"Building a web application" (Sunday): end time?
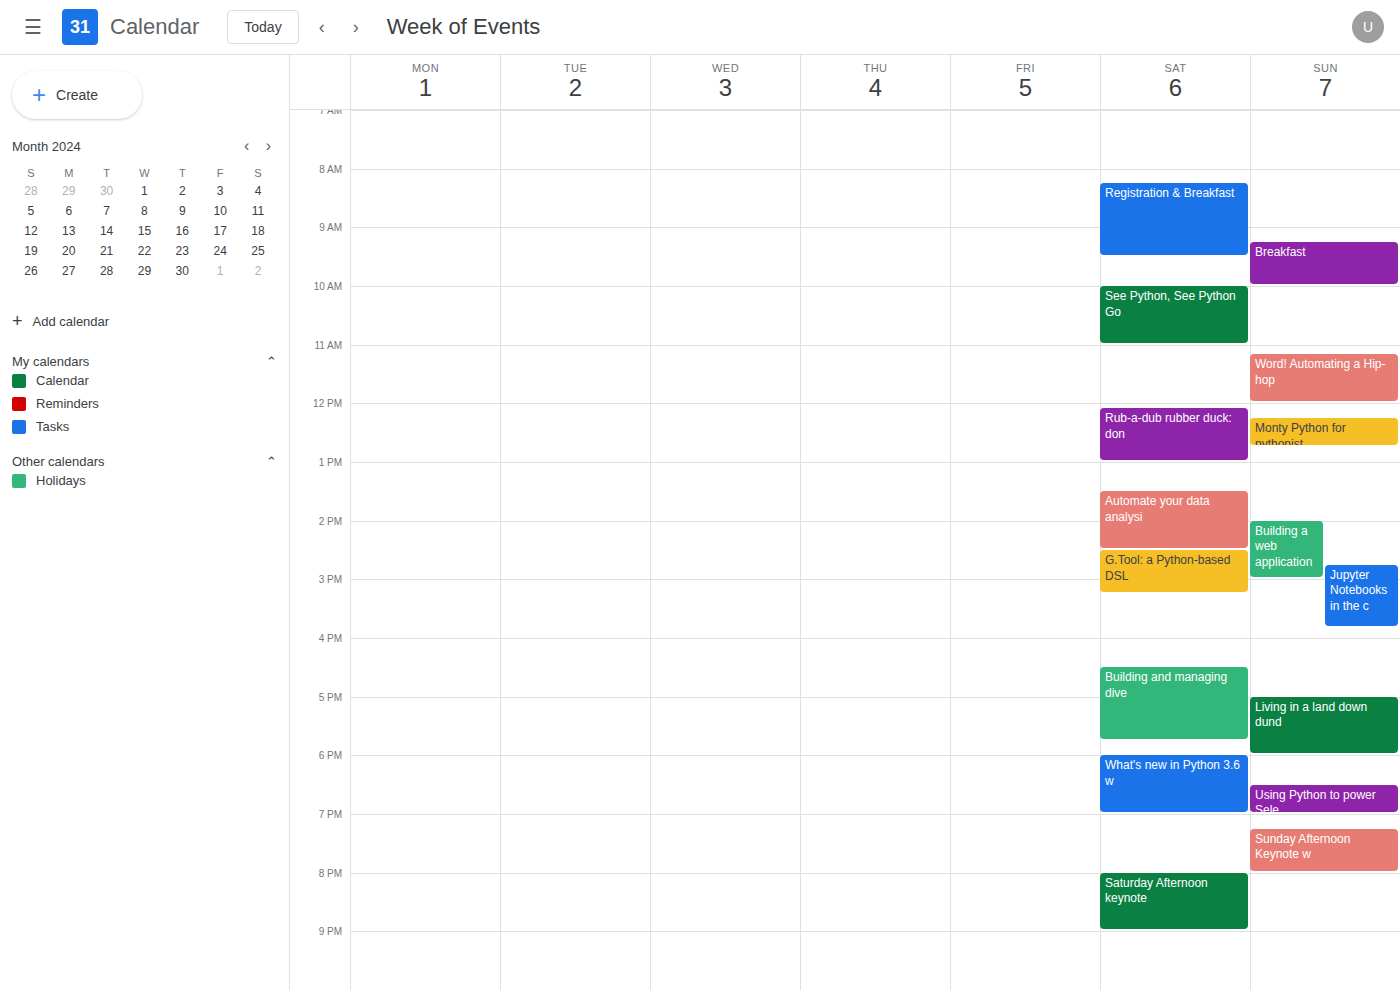
3:00 PM